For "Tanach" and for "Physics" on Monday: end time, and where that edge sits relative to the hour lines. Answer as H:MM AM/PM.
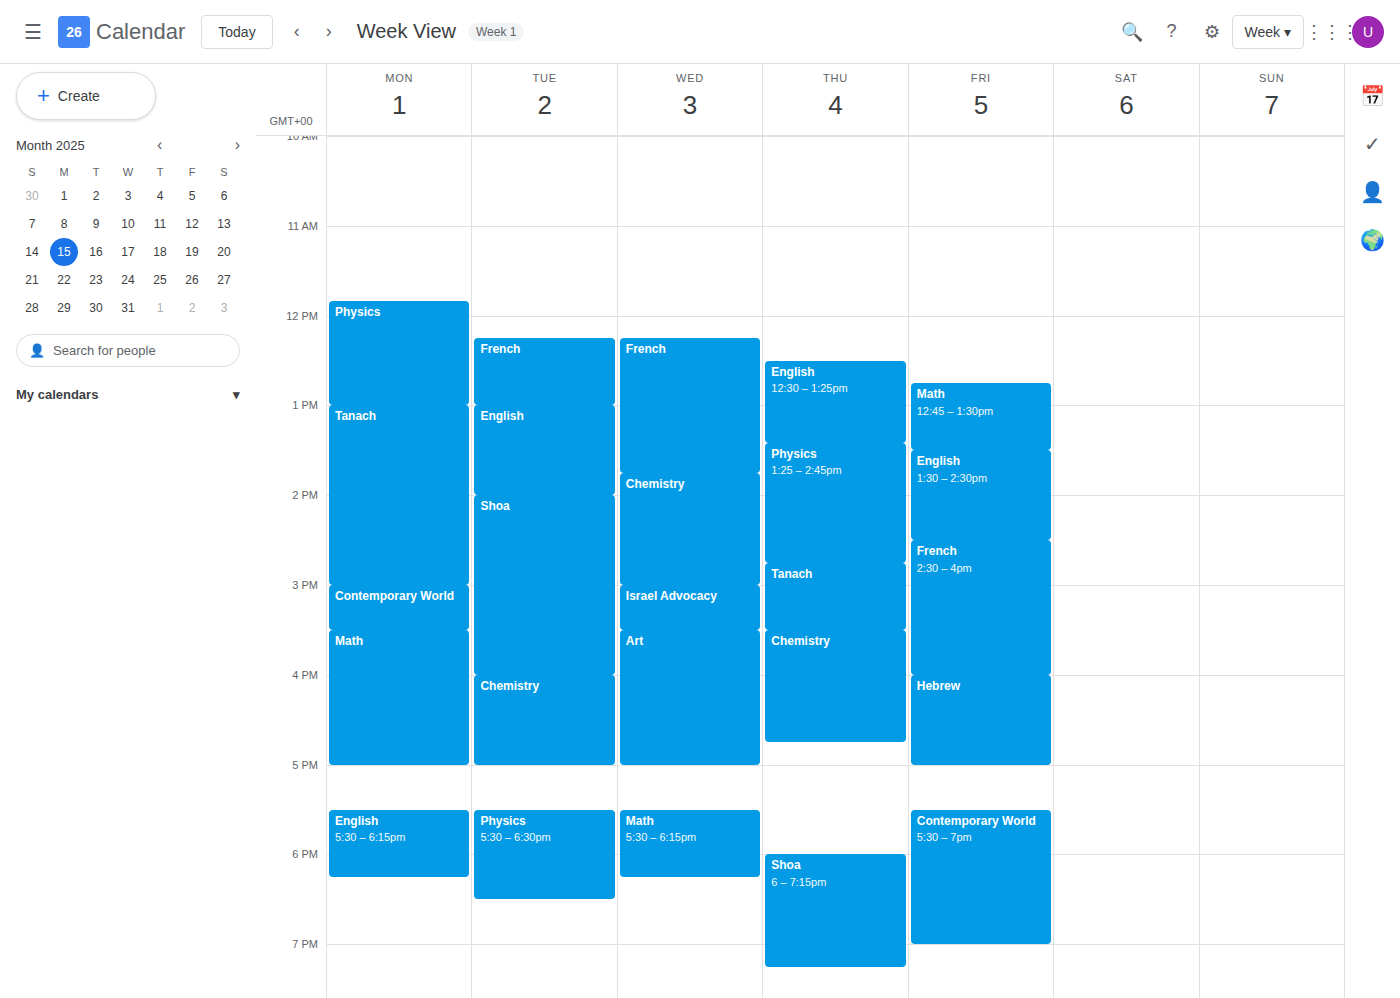
"Tanach": 3:00 PM, exactly on the 3 PM line. "Physics": 1:00 PM, exactly on the 1 PM line.